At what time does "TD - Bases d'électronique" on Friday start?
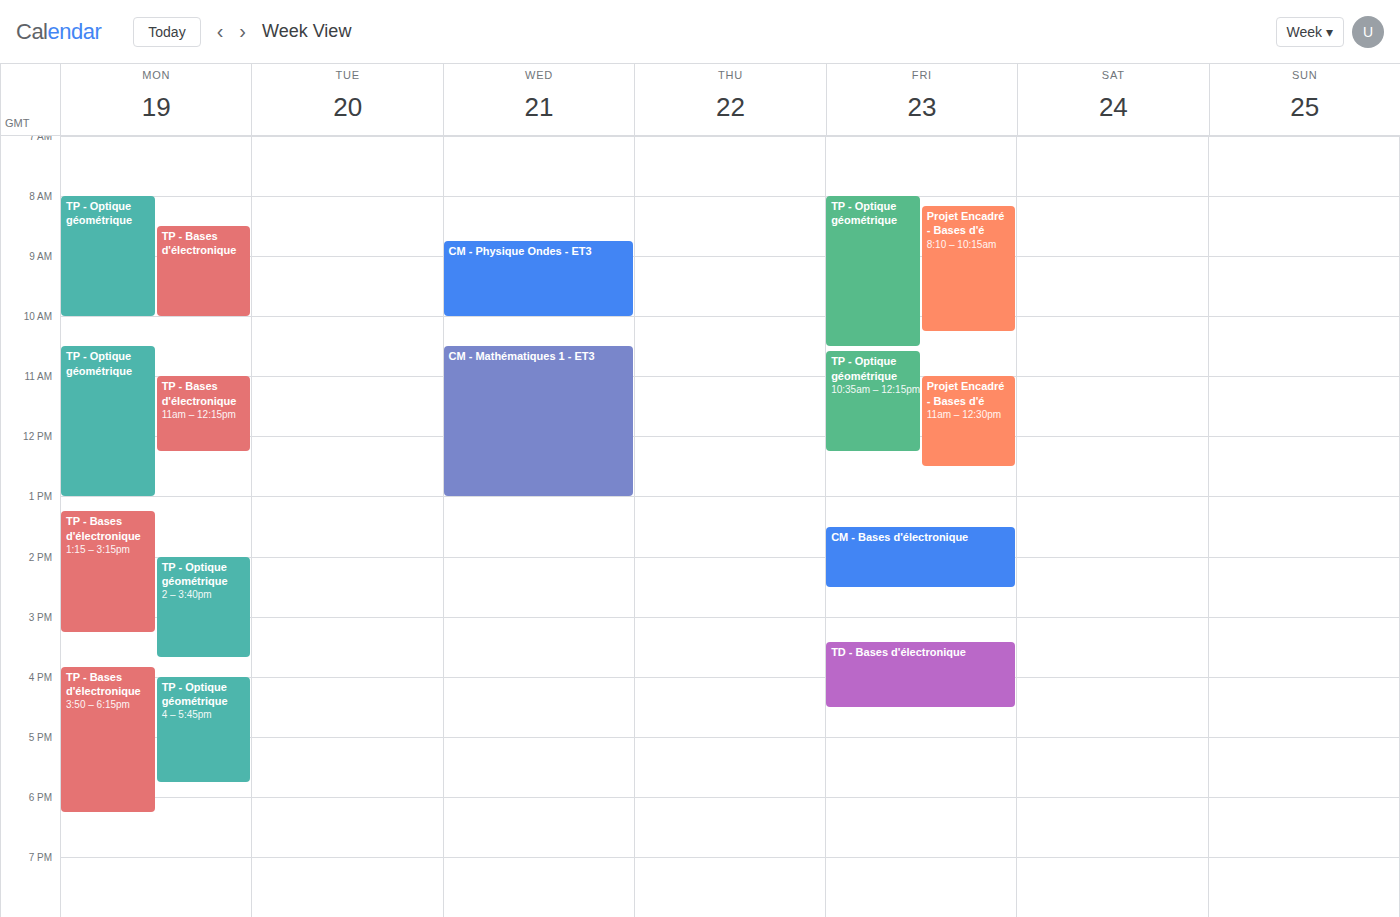
3:25 PM